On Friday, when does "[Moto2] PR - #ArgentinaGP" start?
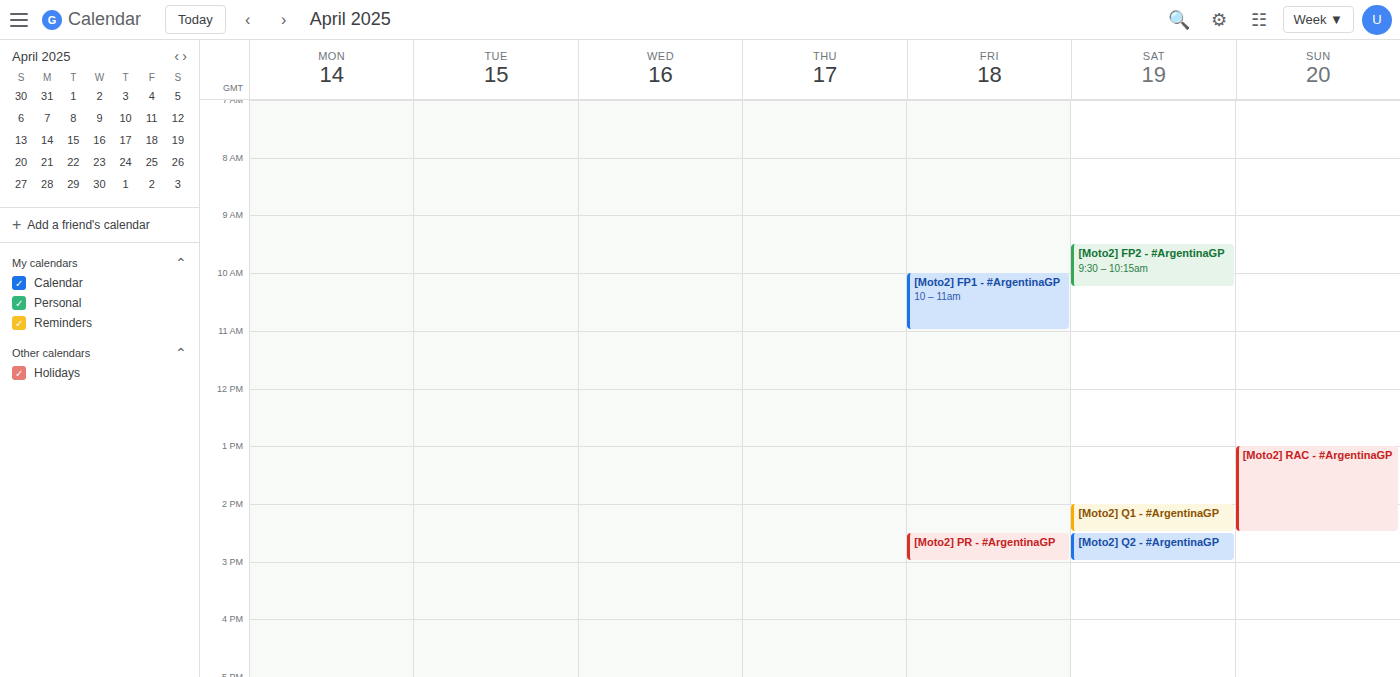
2:30 PM